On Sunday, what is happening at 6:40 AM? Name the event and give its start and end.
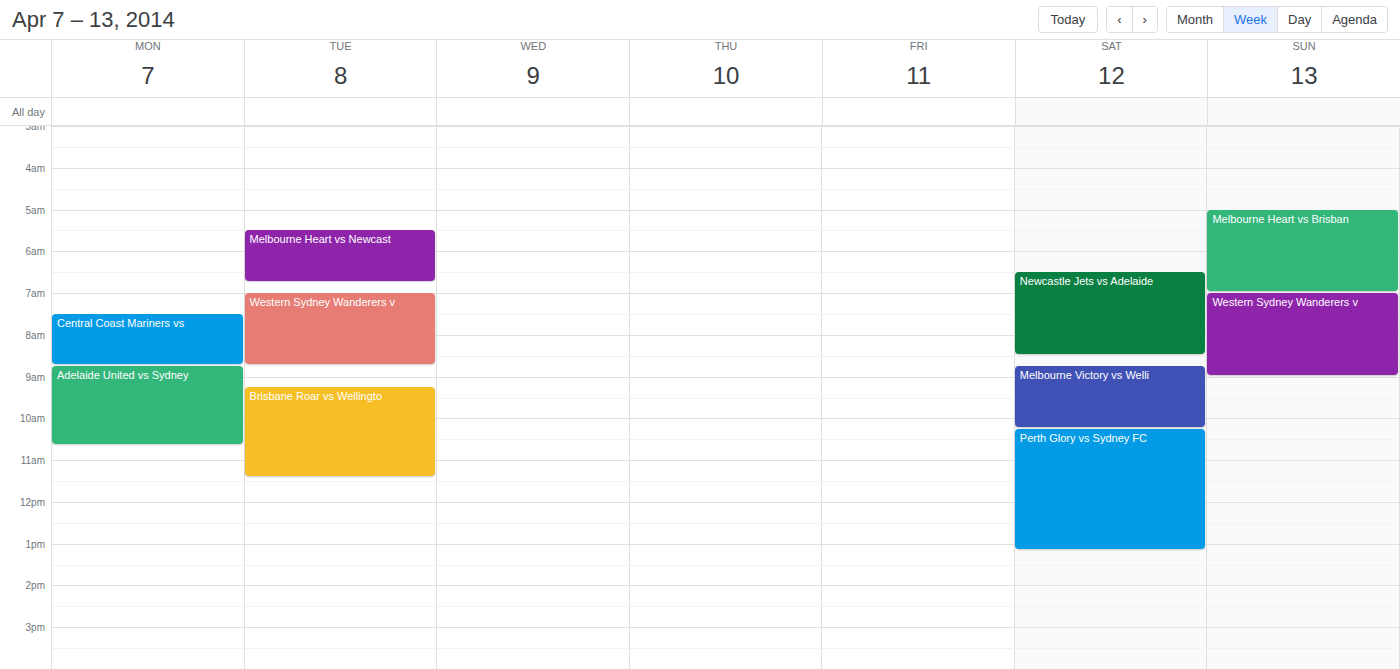
"Melbourne Heart vs Brisban", 5:00 AM to 7:00 AM